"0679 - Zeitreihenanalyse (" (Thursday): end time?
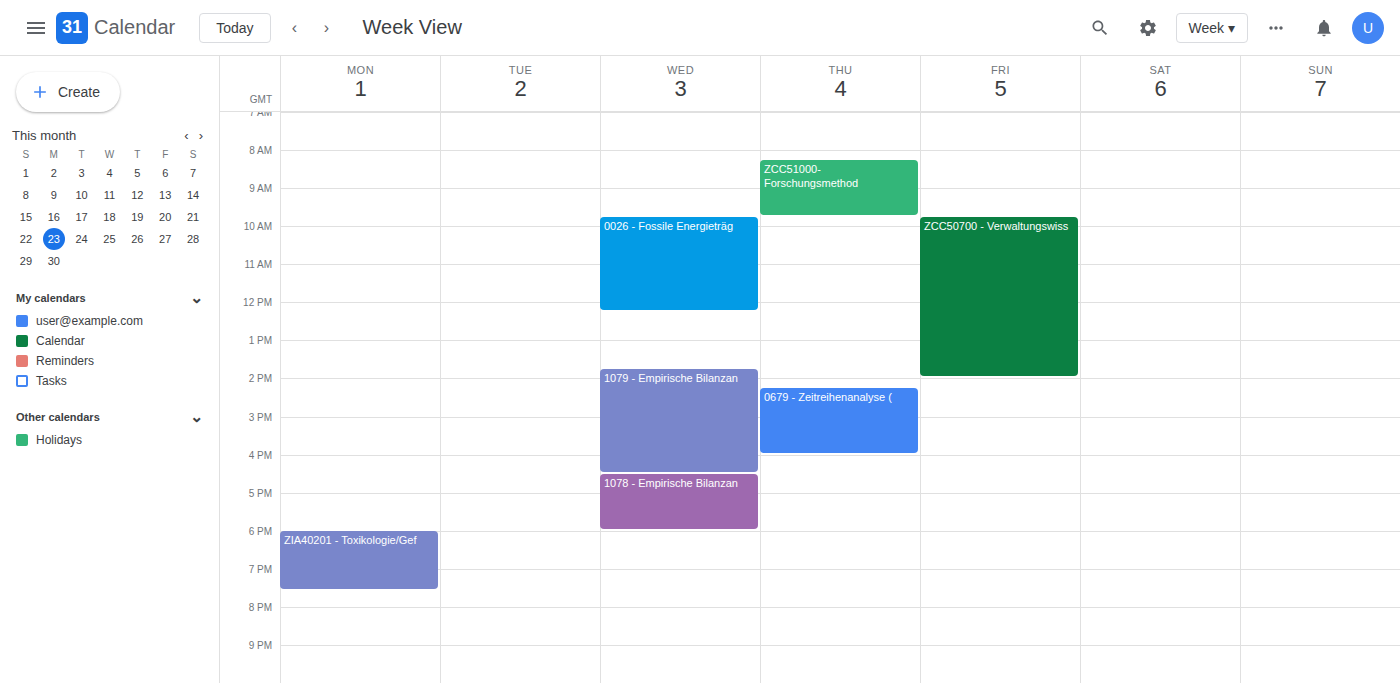
4:00 PM